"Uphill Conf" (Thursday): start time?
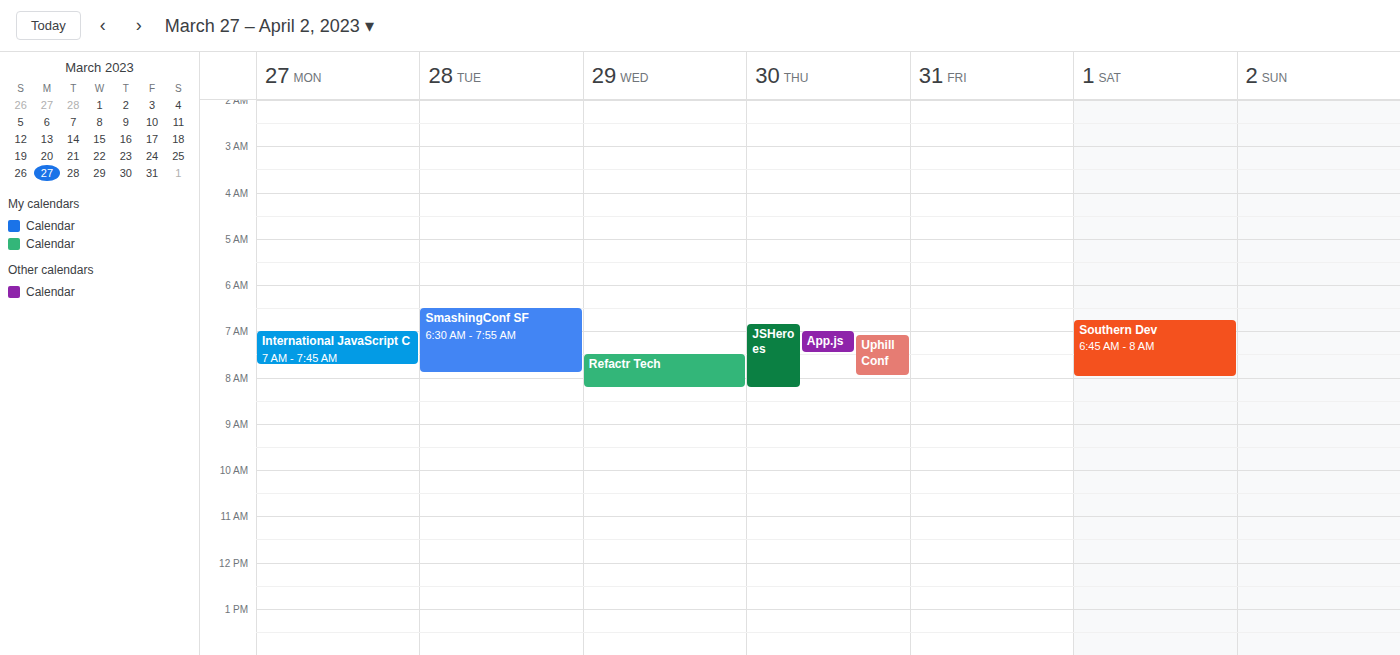
07:05